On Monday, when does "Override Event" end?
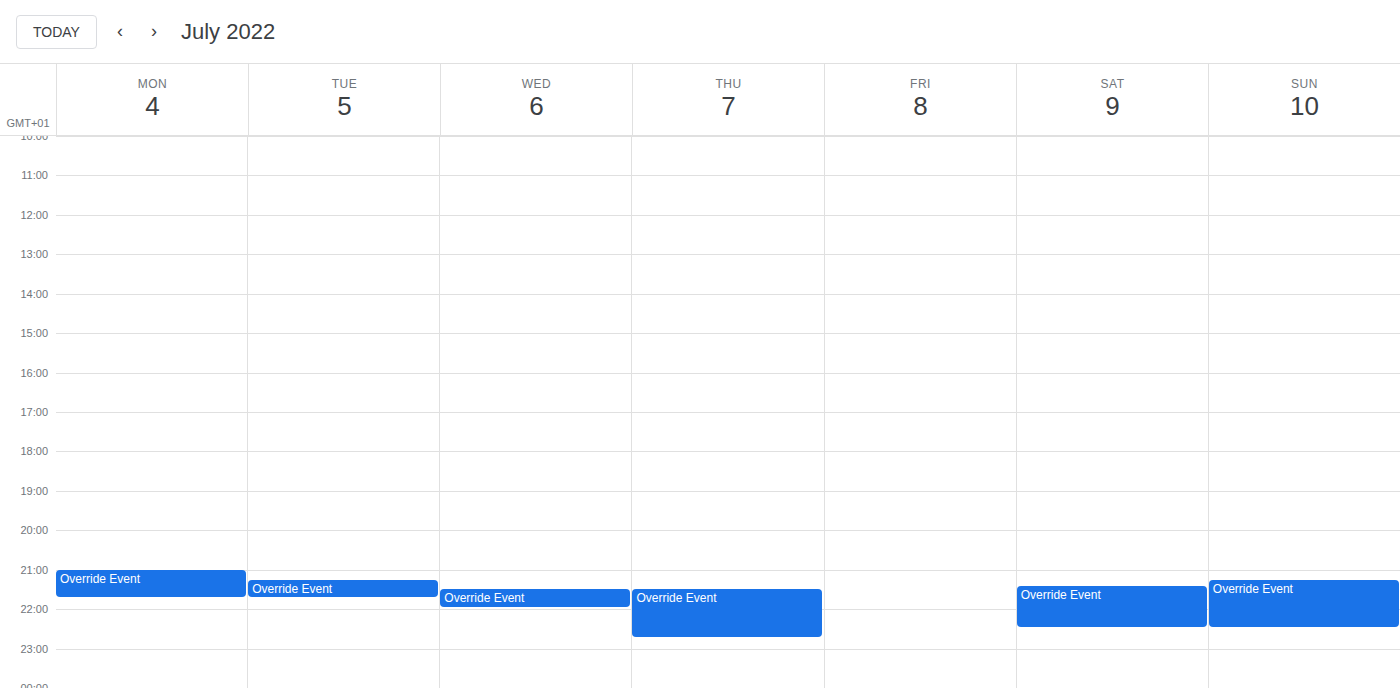
21:45